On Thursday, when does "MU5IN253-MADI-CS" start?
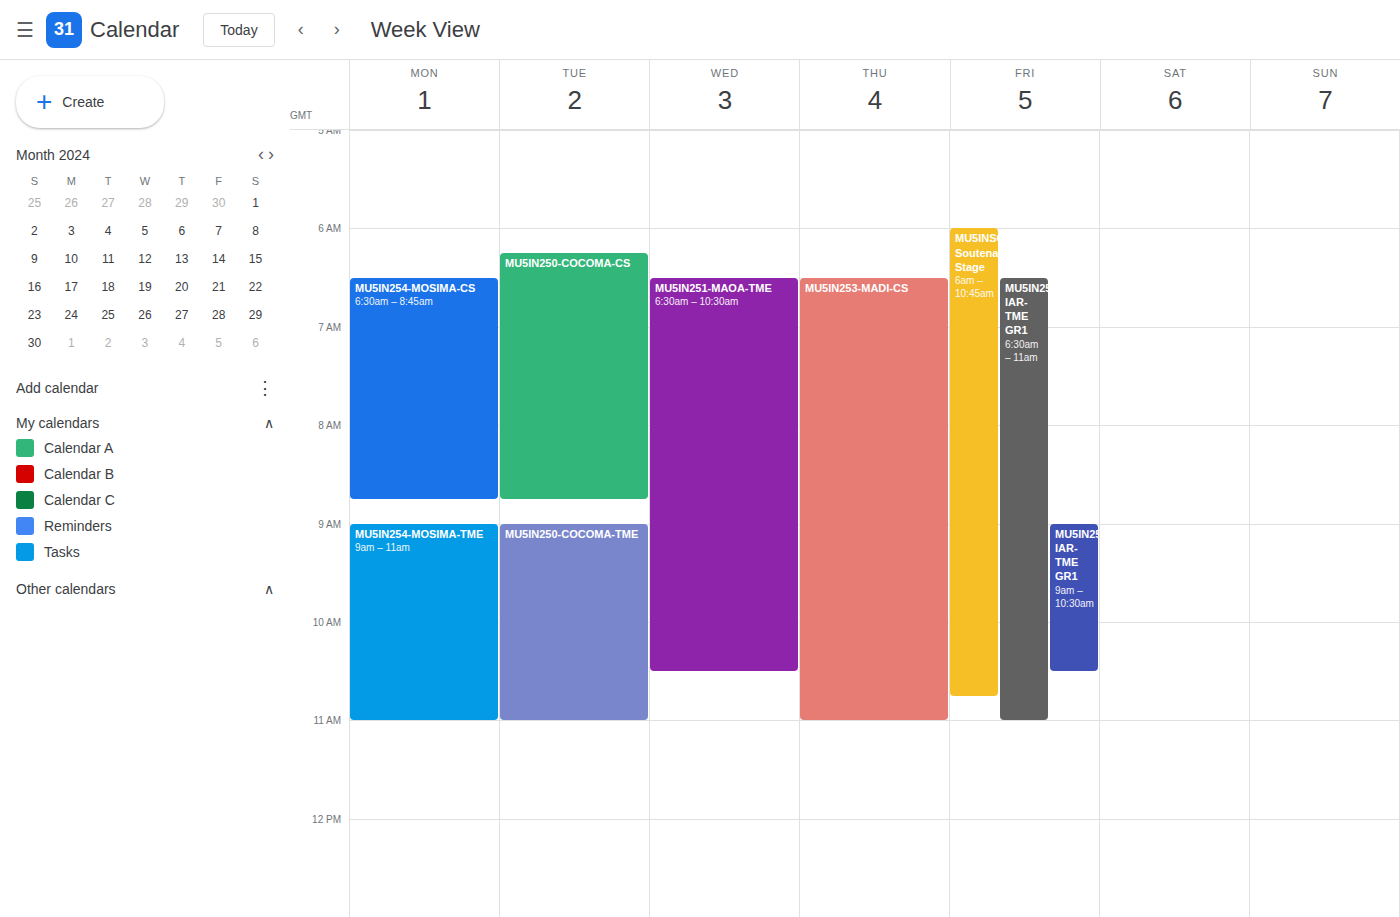
6:30 AM